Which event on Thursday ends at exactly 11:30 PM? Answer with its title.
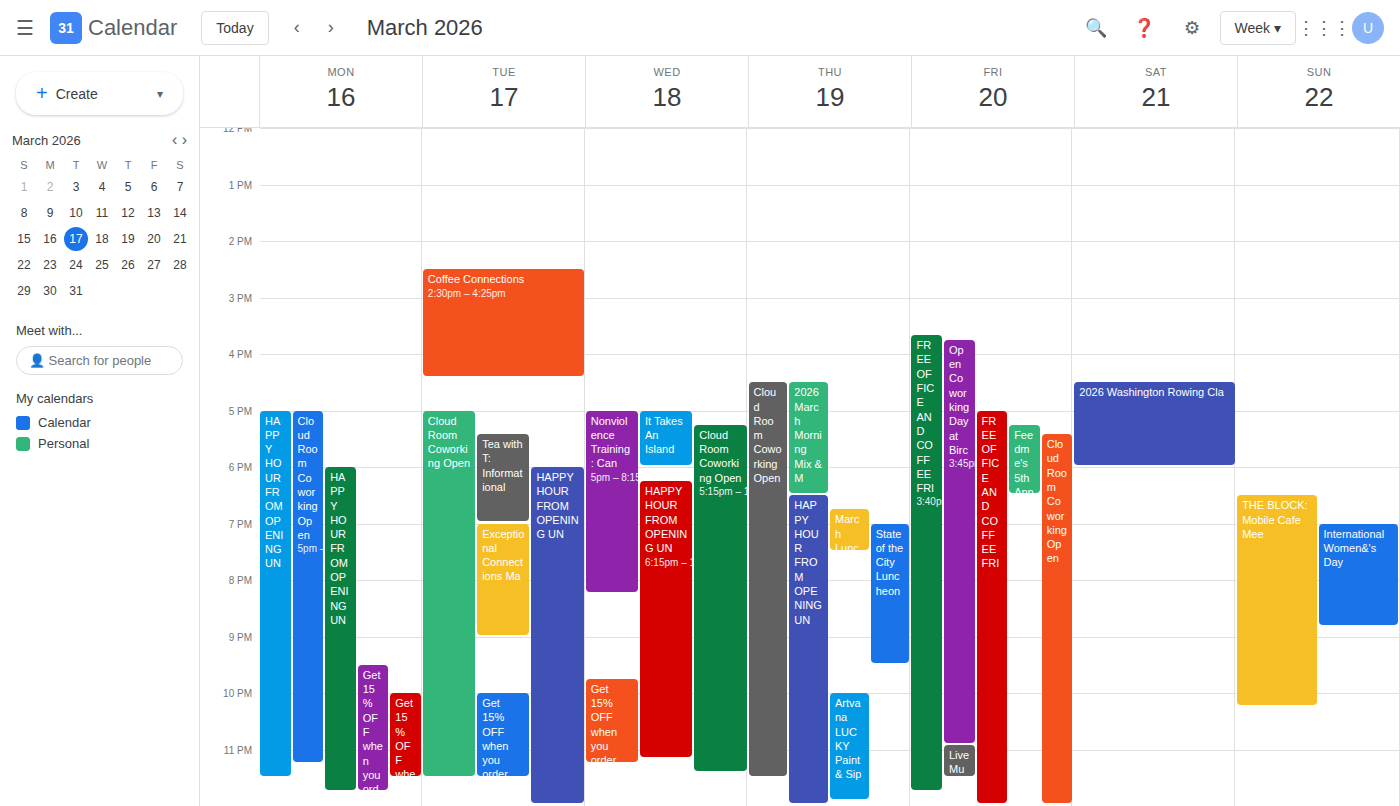
"Cloud Room Coworking Open"